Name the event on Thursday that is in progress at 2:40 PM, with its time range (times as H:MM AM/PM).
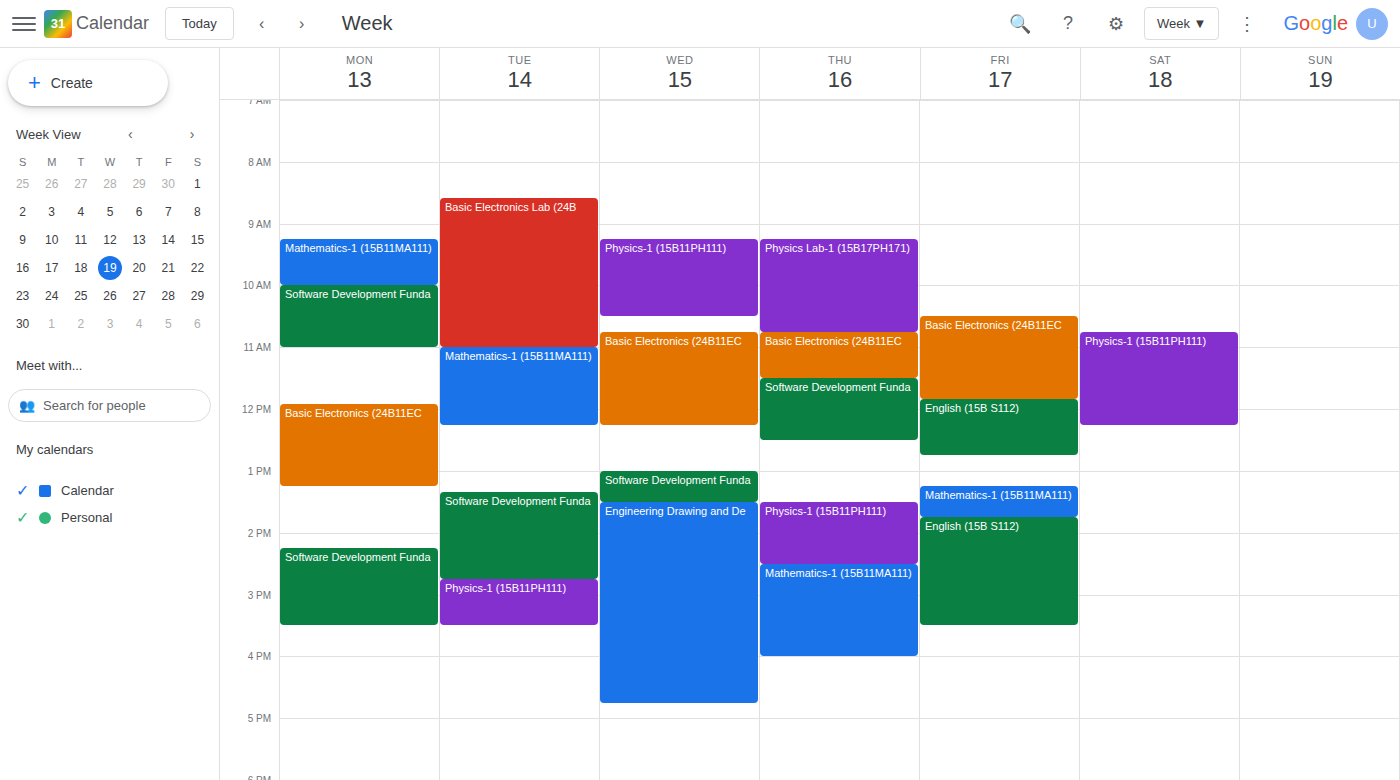
"Mathematics-1 (15B11MA111)", 2:30 PM to 4:00 PM